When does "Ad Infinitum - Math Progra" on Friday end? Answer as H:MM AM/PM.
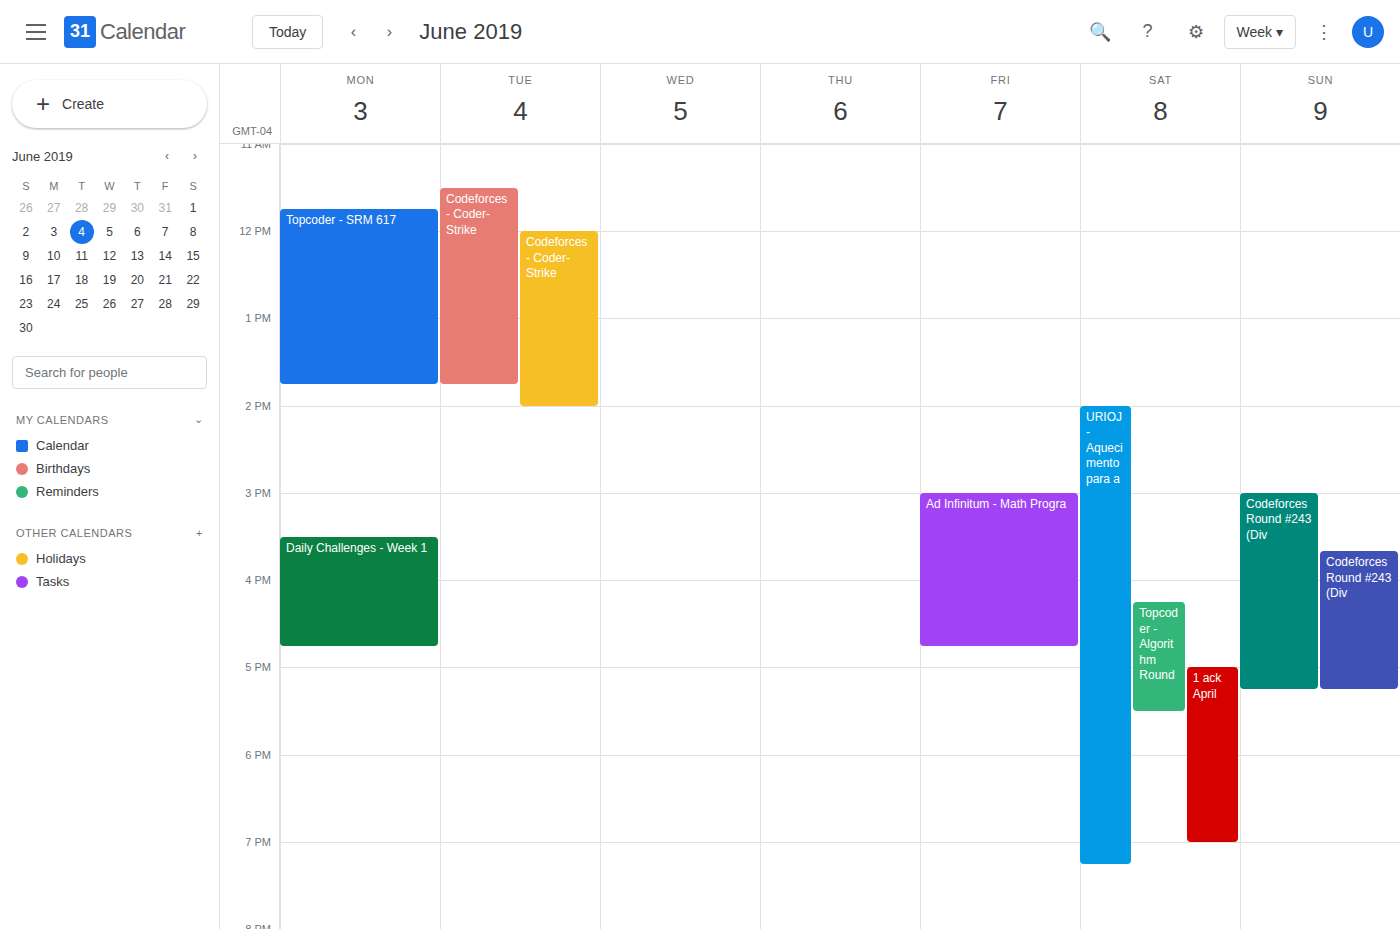
4:45 PM